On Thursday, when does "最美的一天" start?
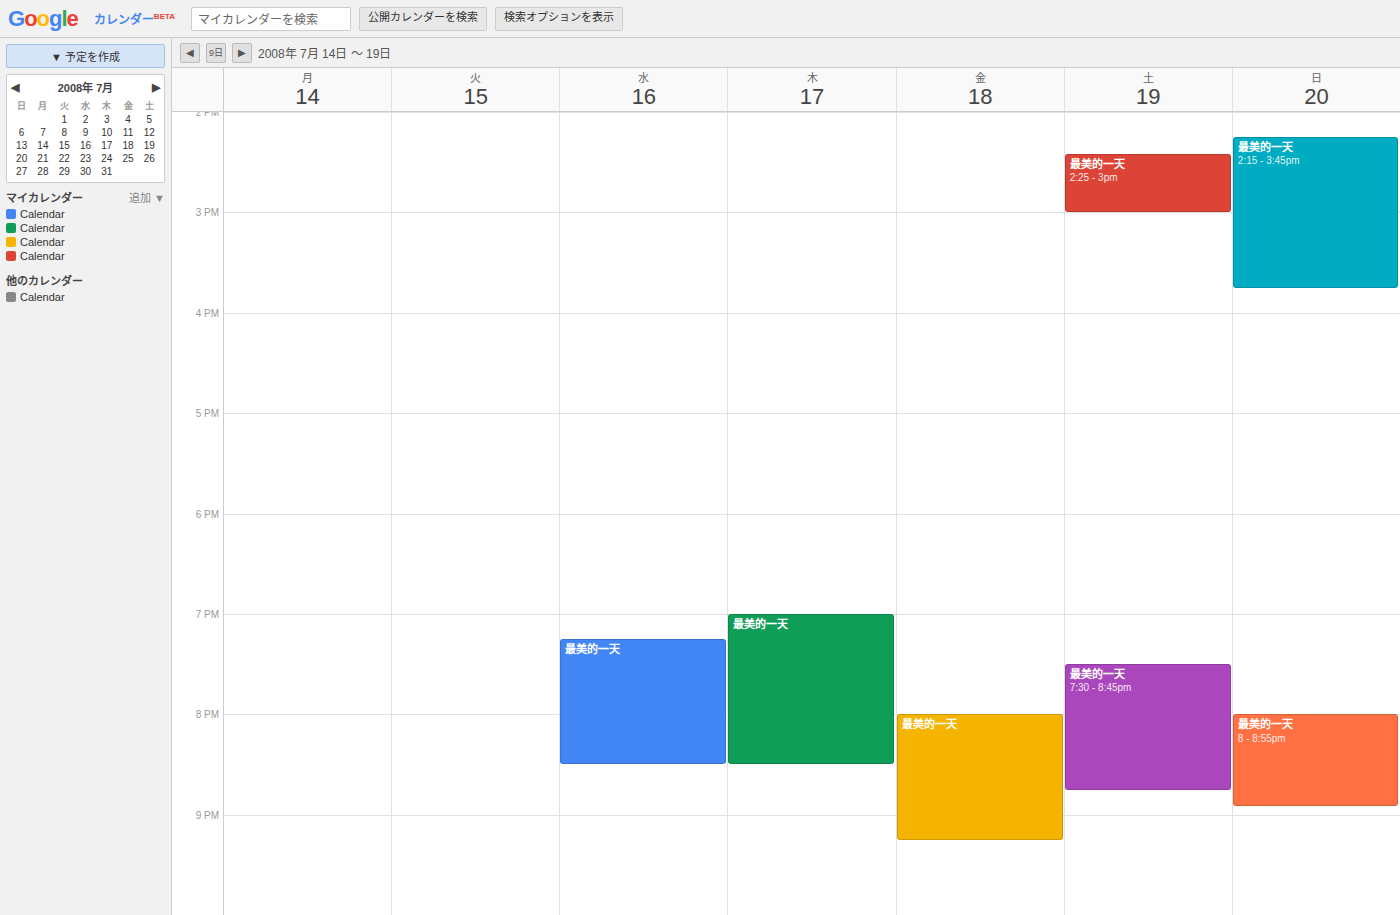
7:00 PM